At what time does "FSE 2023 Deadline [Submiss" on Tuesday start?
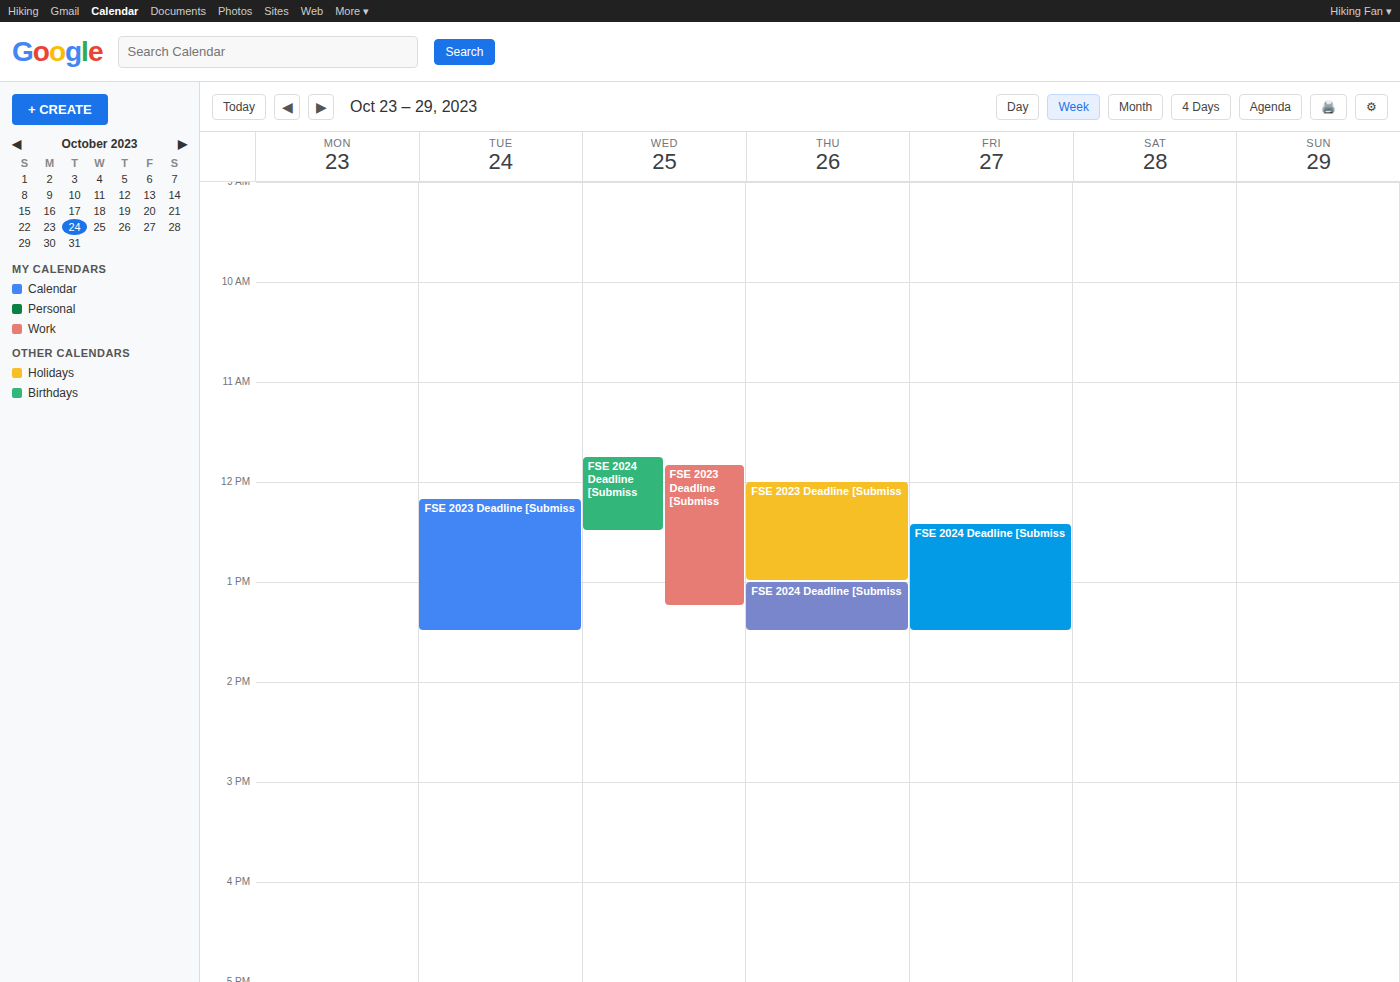
12:10 PM